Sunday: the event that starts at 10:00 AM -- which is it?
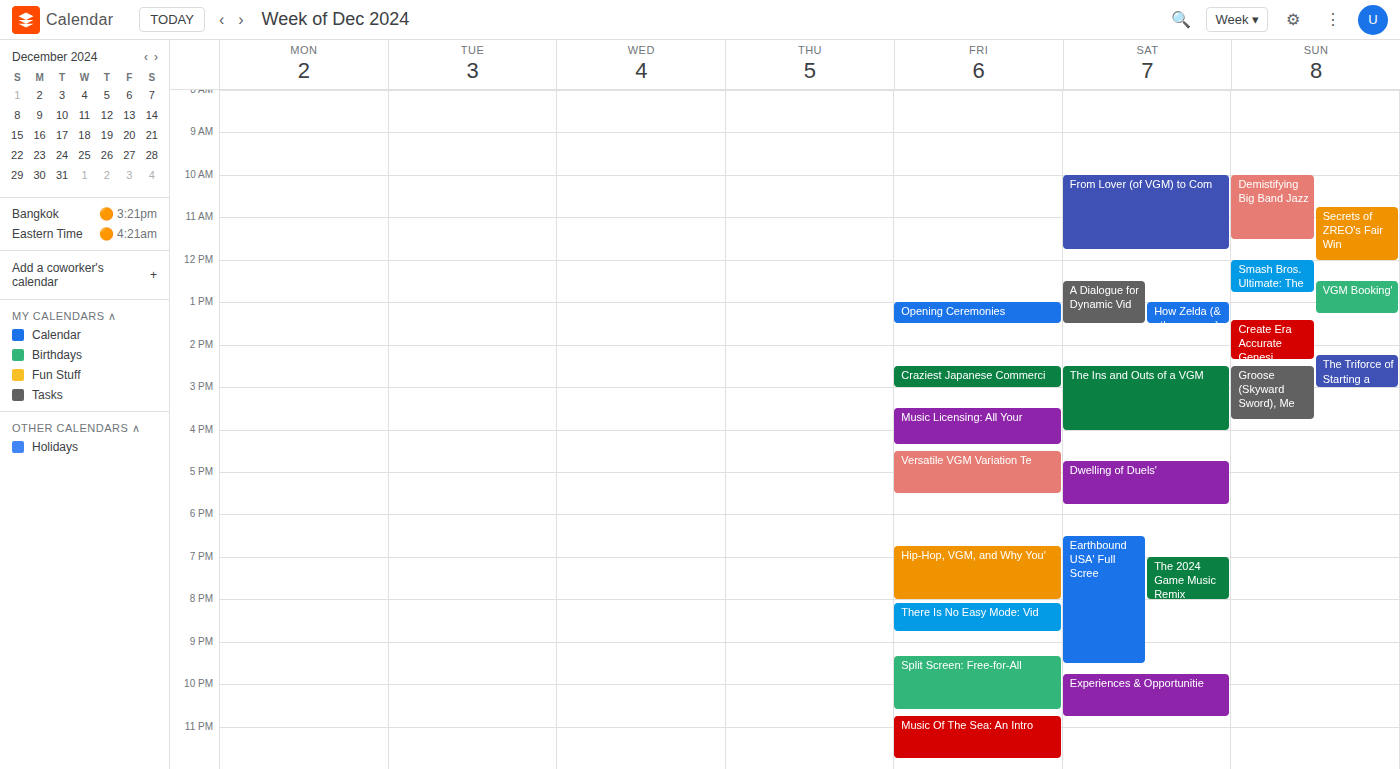
"Demistifying Big Band Jazz"